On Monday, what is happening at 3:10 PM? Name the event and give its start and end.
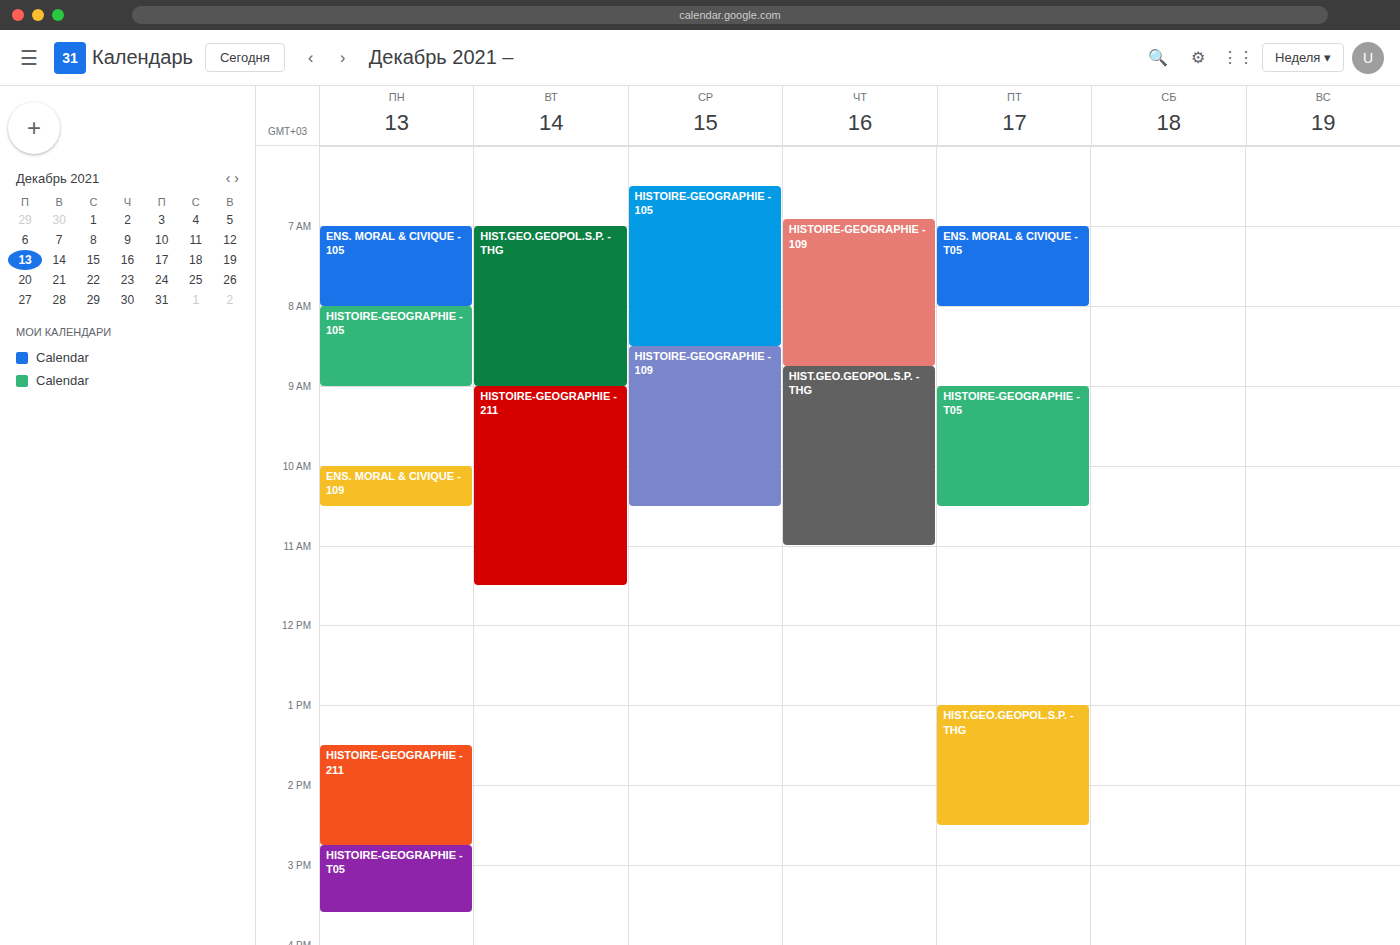
"HISTOIRE-GEOGRAPHIE - T05", 2:45 PM to 3:35 PM